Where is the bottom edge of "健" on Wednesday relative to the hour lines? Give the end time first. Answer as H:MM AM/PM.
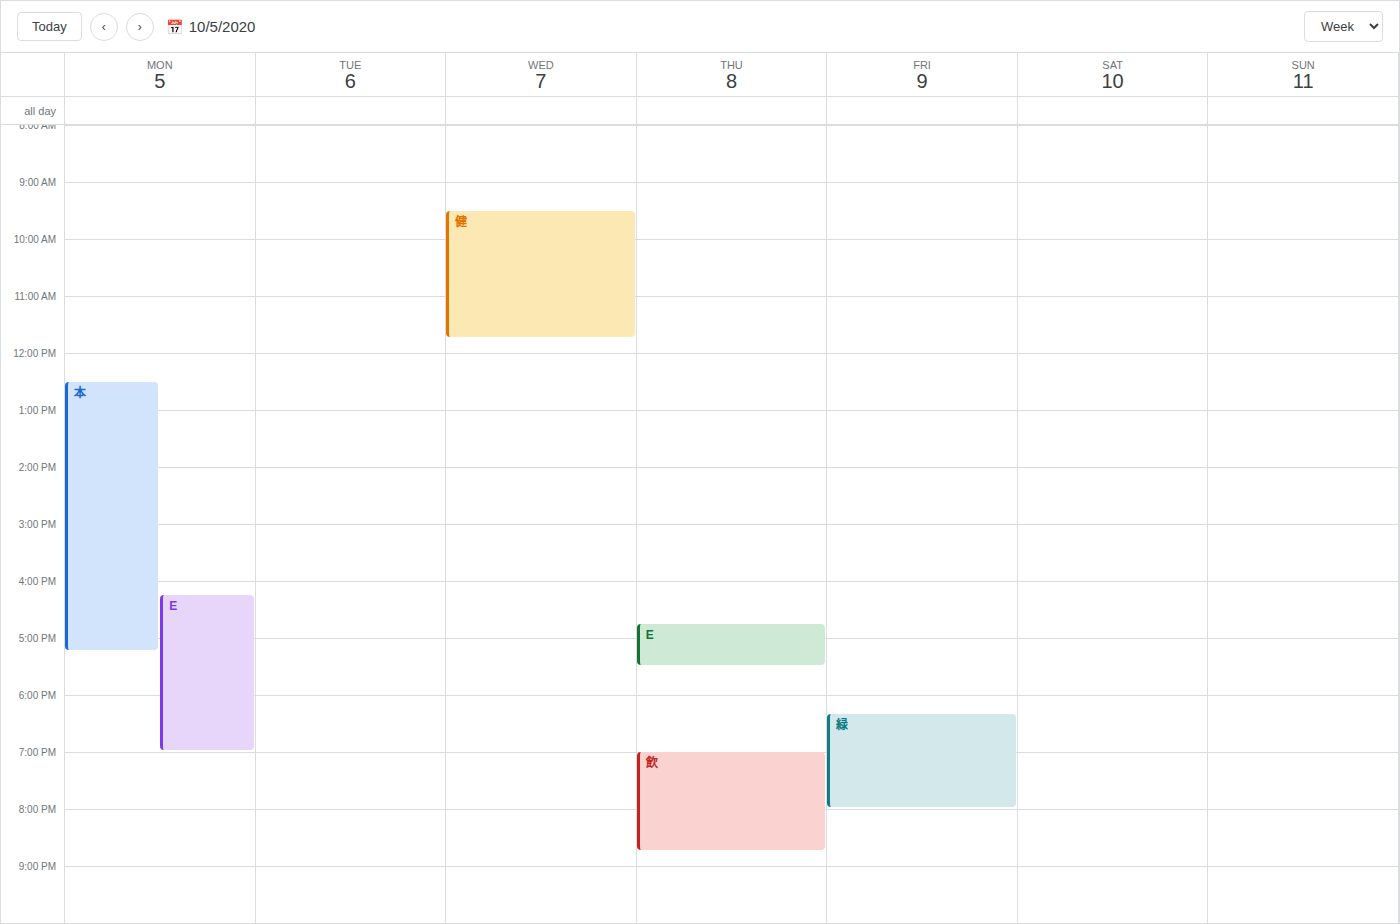
11:45 AM -- neither: three quarters of the way from the 11 AM line to the 12 PM line.